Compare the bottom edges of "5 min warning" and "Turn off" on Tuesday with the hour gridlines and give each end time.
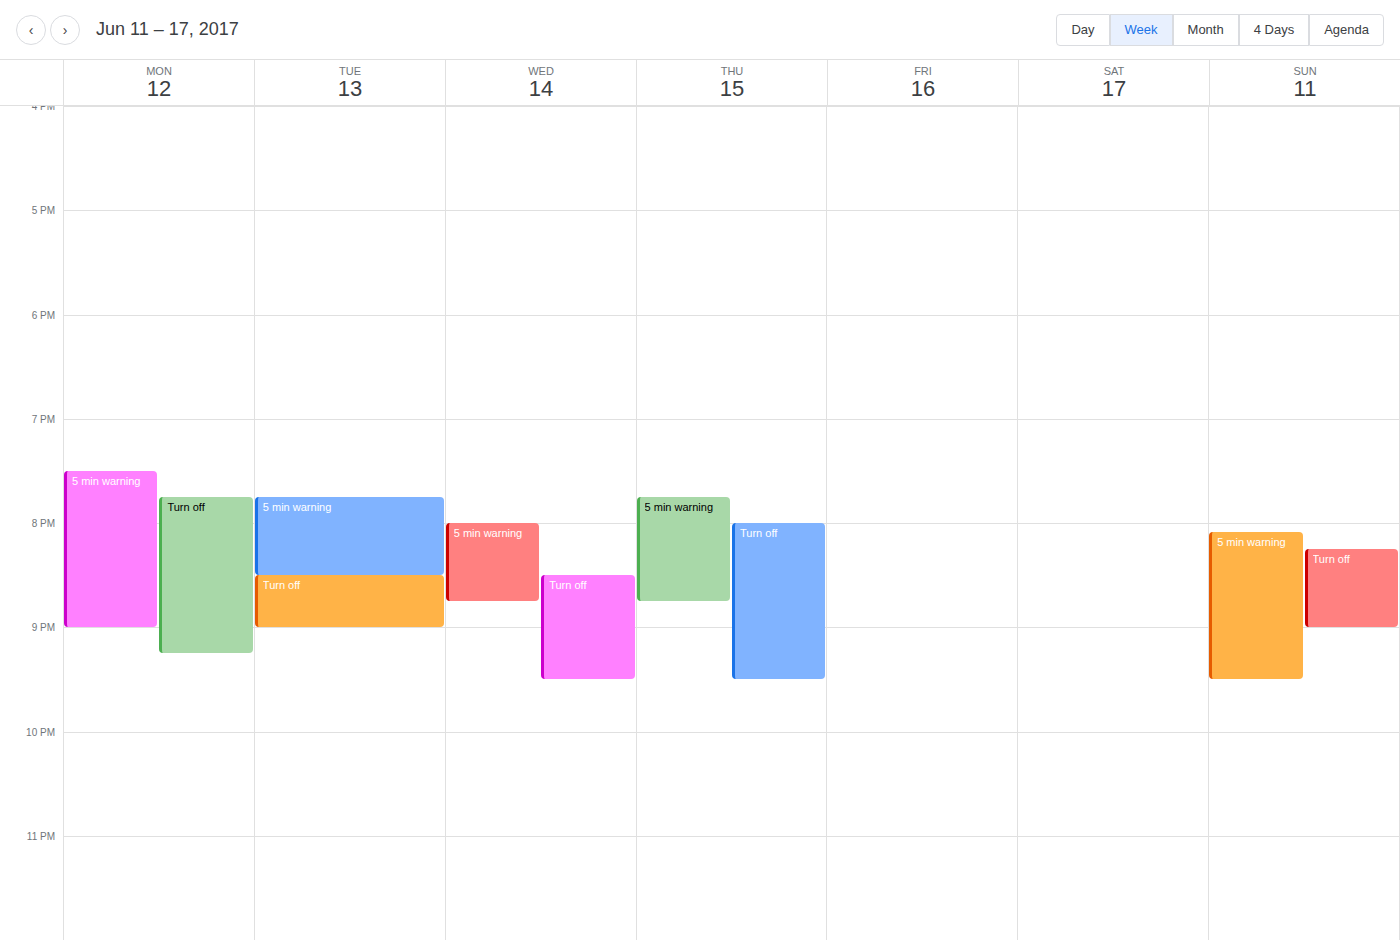
"5 min warning": 8:30 PM, halfway between the 8 PM and 9 PM lines. "Turn off": 9:00 PM, exactly on the 9 PM line.